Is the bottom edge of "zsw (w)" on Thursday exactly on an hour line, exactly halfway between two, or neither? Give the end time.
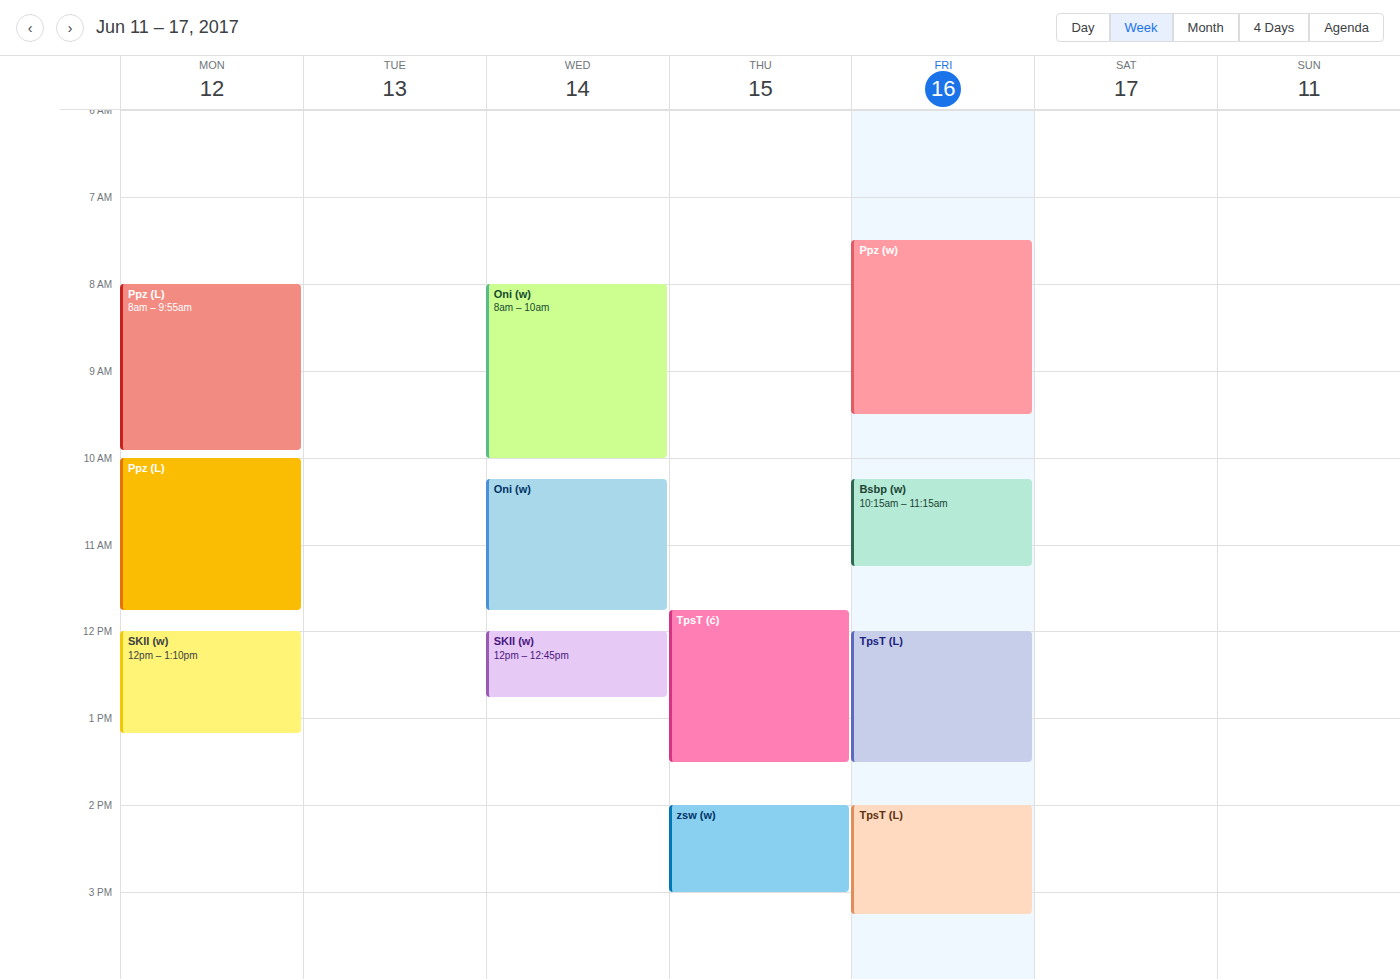
3:00 PM -- exactly on the 3 PM line.